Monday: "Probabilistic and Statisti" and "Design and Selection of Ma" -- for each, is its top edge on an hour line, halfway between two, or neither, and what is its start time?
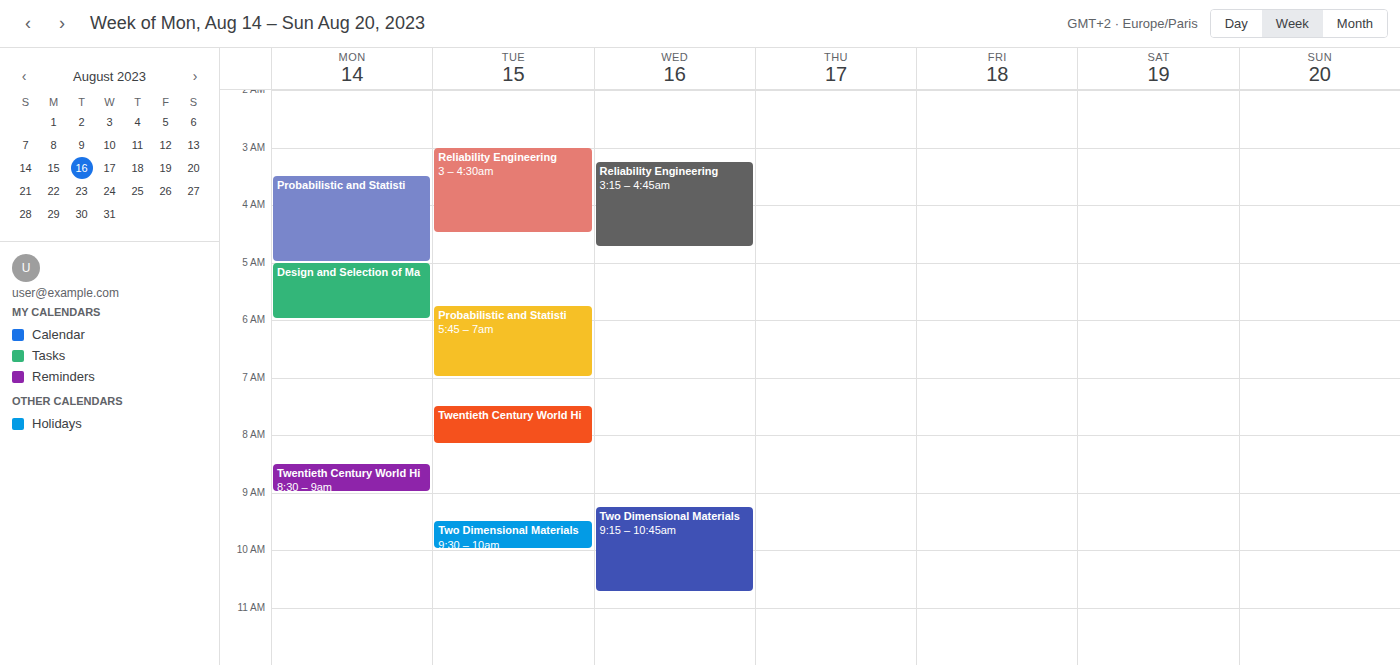
"Probabilistic and Statisti": 3:30 AM, halfway between the 3 AM and 4 AM lines. "Design and Selection of Ma": 5:00 AM, exactly on the 5 AM line.